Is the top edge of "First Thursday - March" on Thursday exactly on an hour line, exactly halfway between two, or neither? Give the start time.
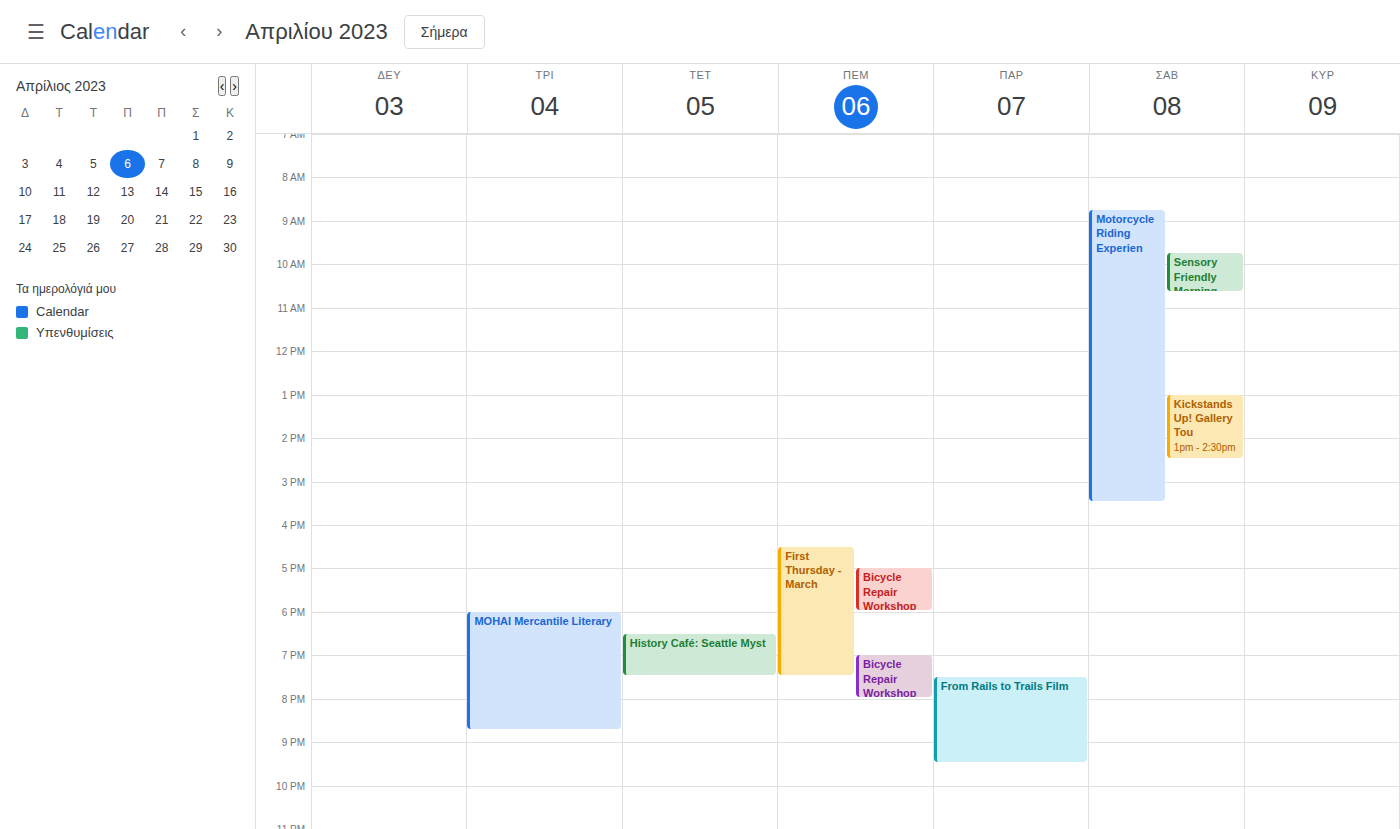
4:30 PM -- halfway between the 4 PM and 5 PM lines.